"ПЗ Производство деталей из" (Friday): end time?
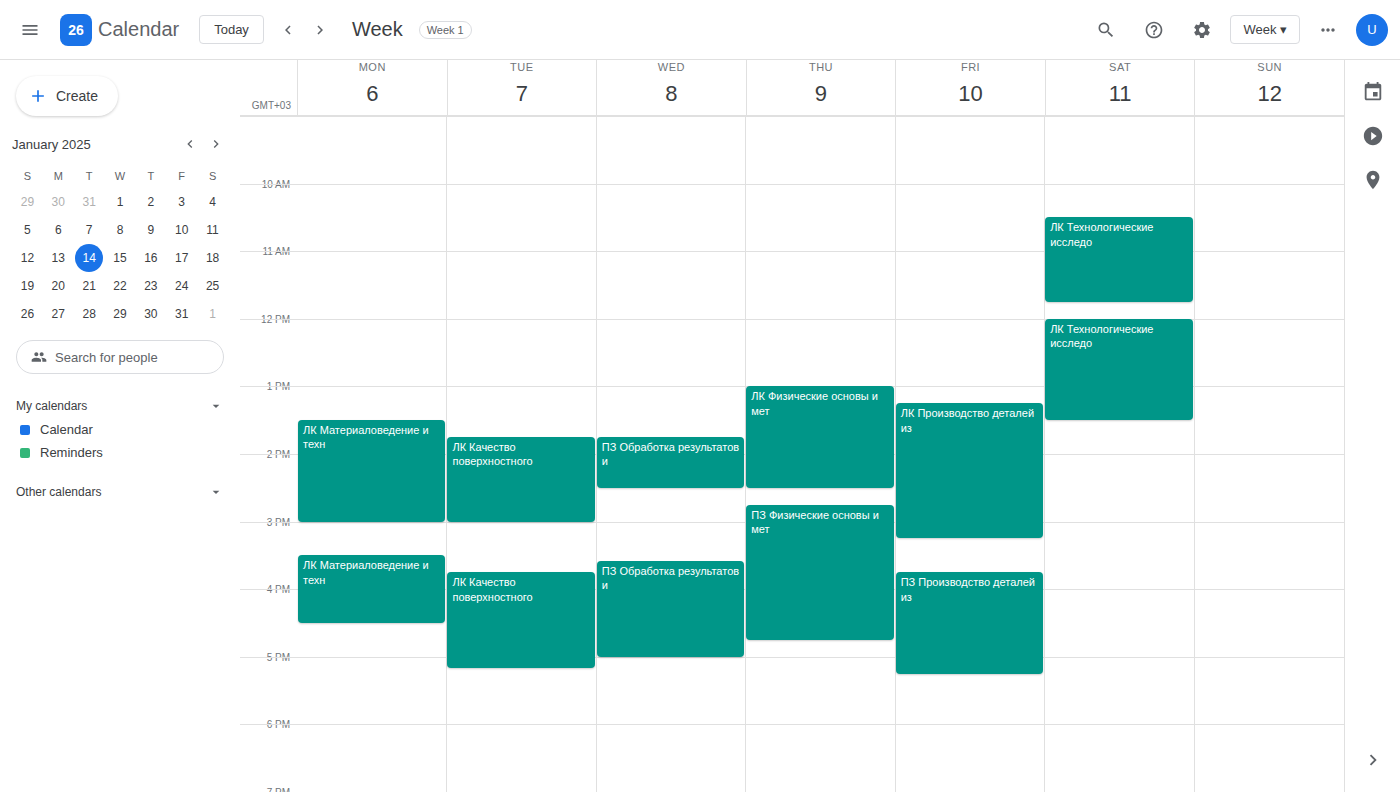
5:15 PM